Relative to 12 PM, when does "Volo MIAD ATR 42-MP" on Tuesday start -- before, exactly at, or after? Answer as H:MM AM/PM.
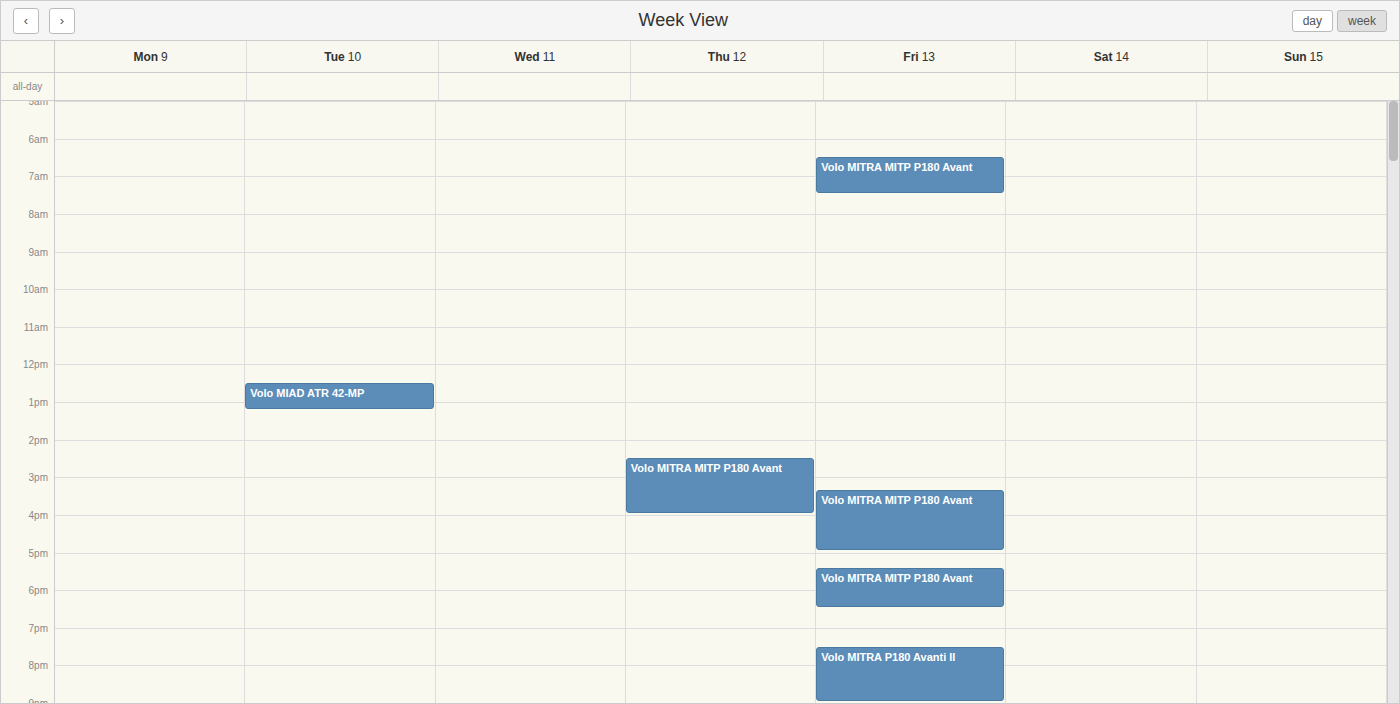
12:30 PM -- after 12 PM, 30 minutes below the 12 PM line.